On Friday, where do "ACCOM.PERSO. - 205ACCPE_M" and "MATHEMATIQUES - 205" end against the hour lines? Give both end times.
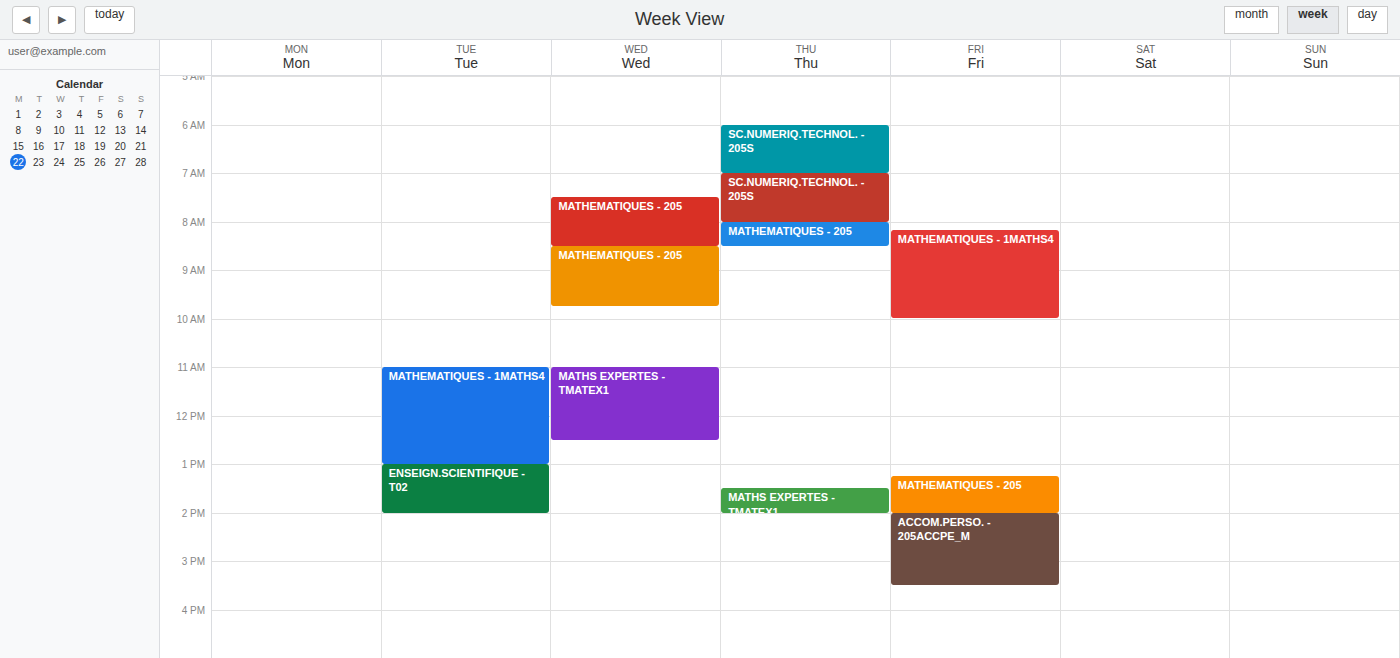
"ACCOM.PERSO. - 205ACCPE_M": 3:30 PM, halfway between the 3 PM and 4 PM lines. "MATHEMATIQUES - 205": 2:00 PM, exactly on the 2 PM line.